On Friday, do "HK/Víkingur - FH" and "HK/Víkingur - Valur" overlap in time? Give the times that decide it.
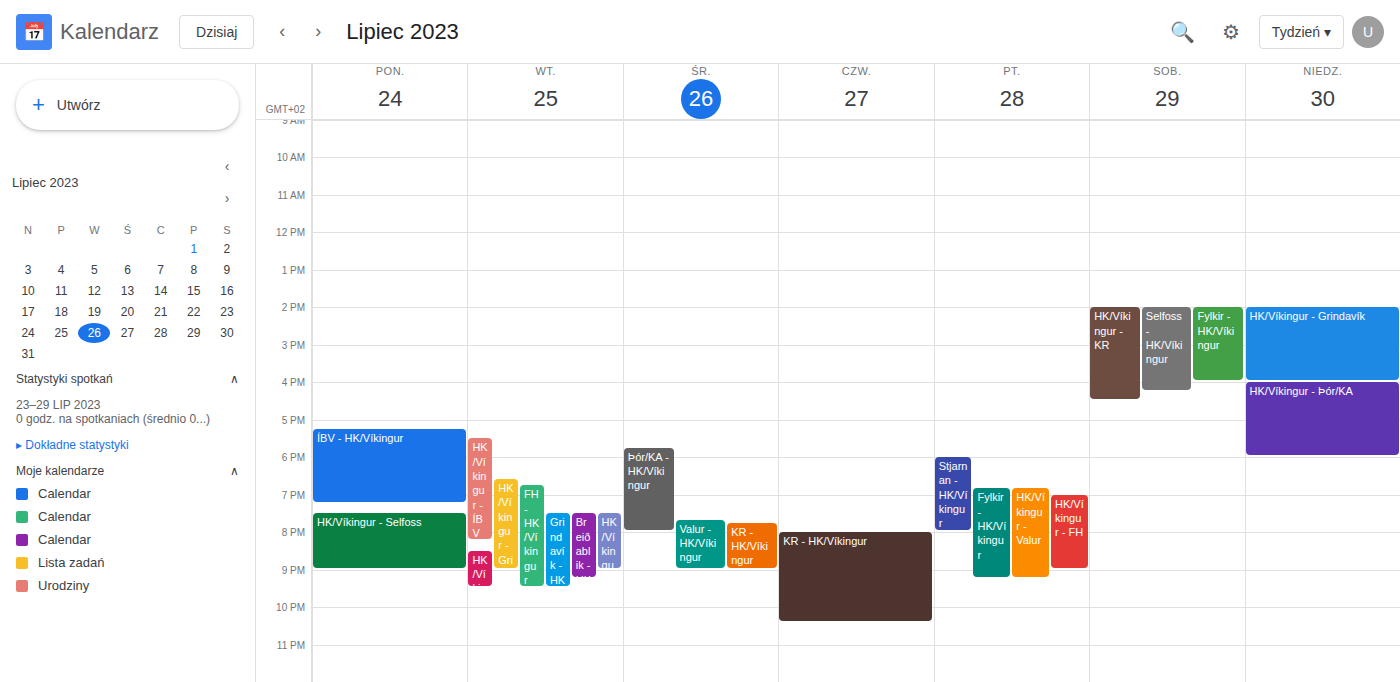
"HK/Víkingur - FH" runs 7:00 PM to 9:00 PM, inside "HK/Víkingur - Valur" -- they overlap.